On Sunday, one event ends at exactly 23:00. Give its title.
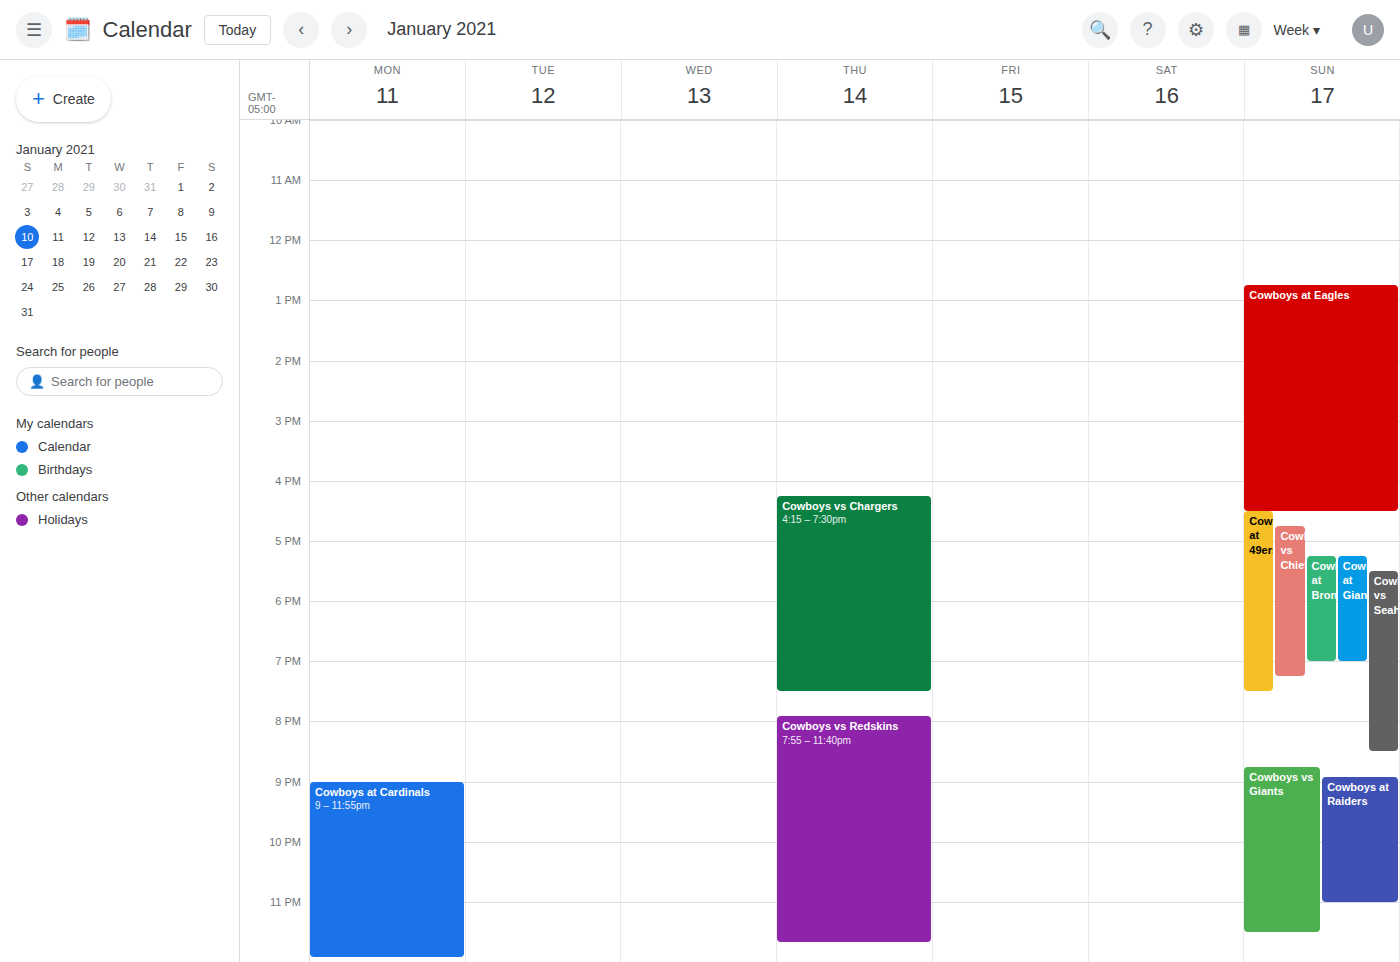
"Cowboys at Raiders"